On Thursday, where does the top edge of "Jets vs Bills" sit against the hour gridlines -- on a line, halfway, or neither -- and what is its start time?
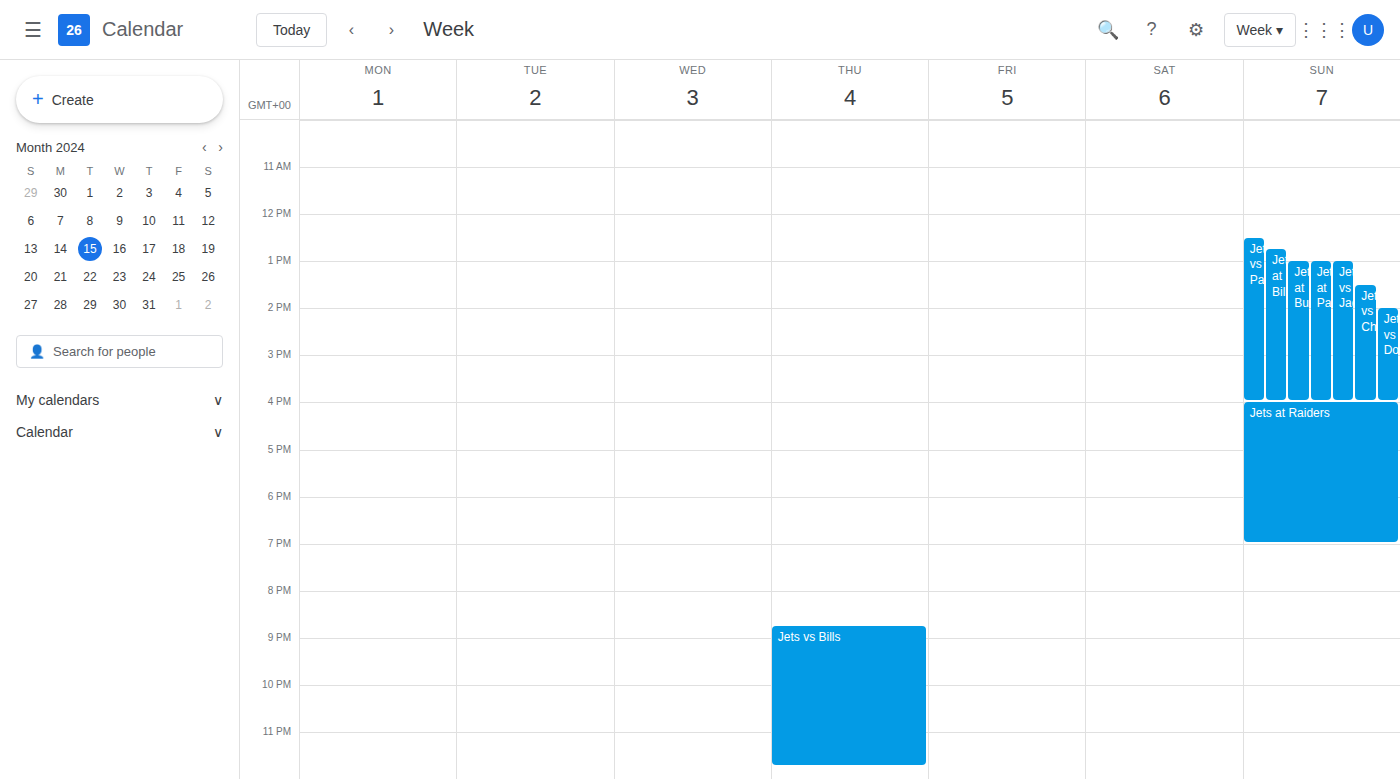
8:45 PM -- neither: three quarters of the way from the 8 PM line to the 9 PM line.